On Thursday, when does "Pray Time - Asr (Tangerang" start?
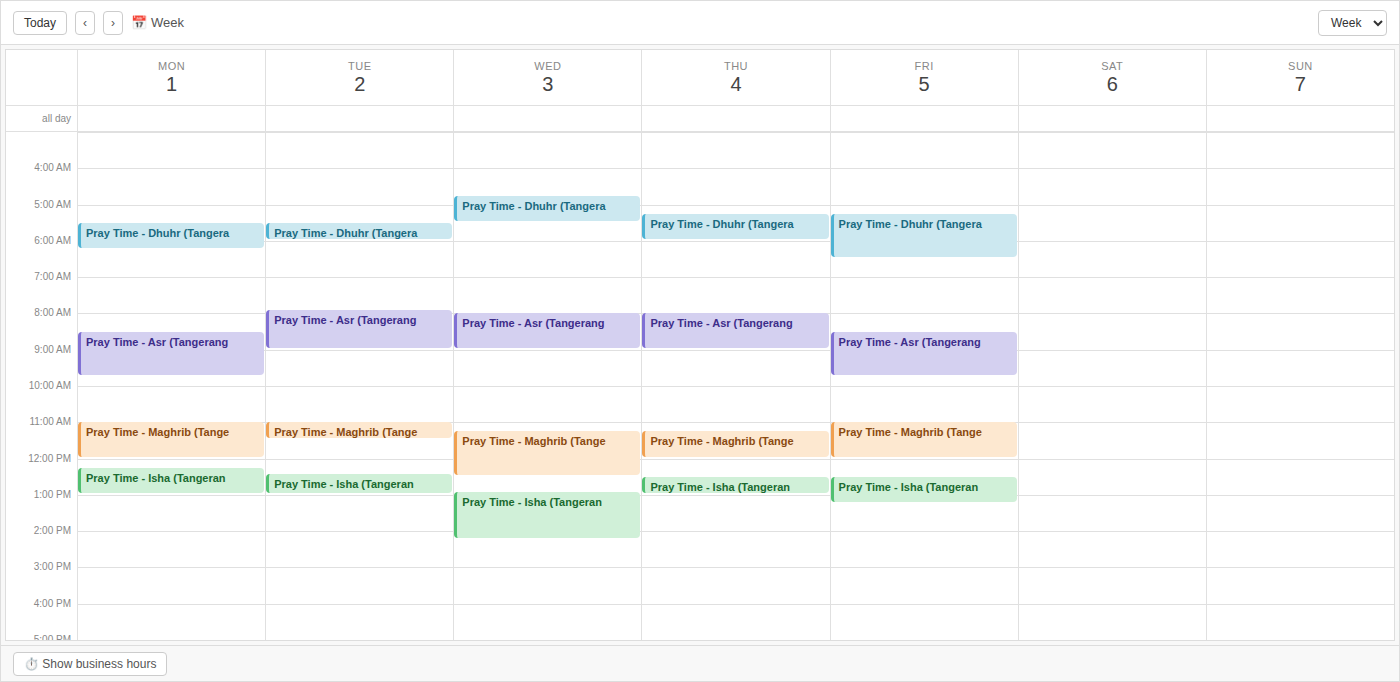
8:00 AM